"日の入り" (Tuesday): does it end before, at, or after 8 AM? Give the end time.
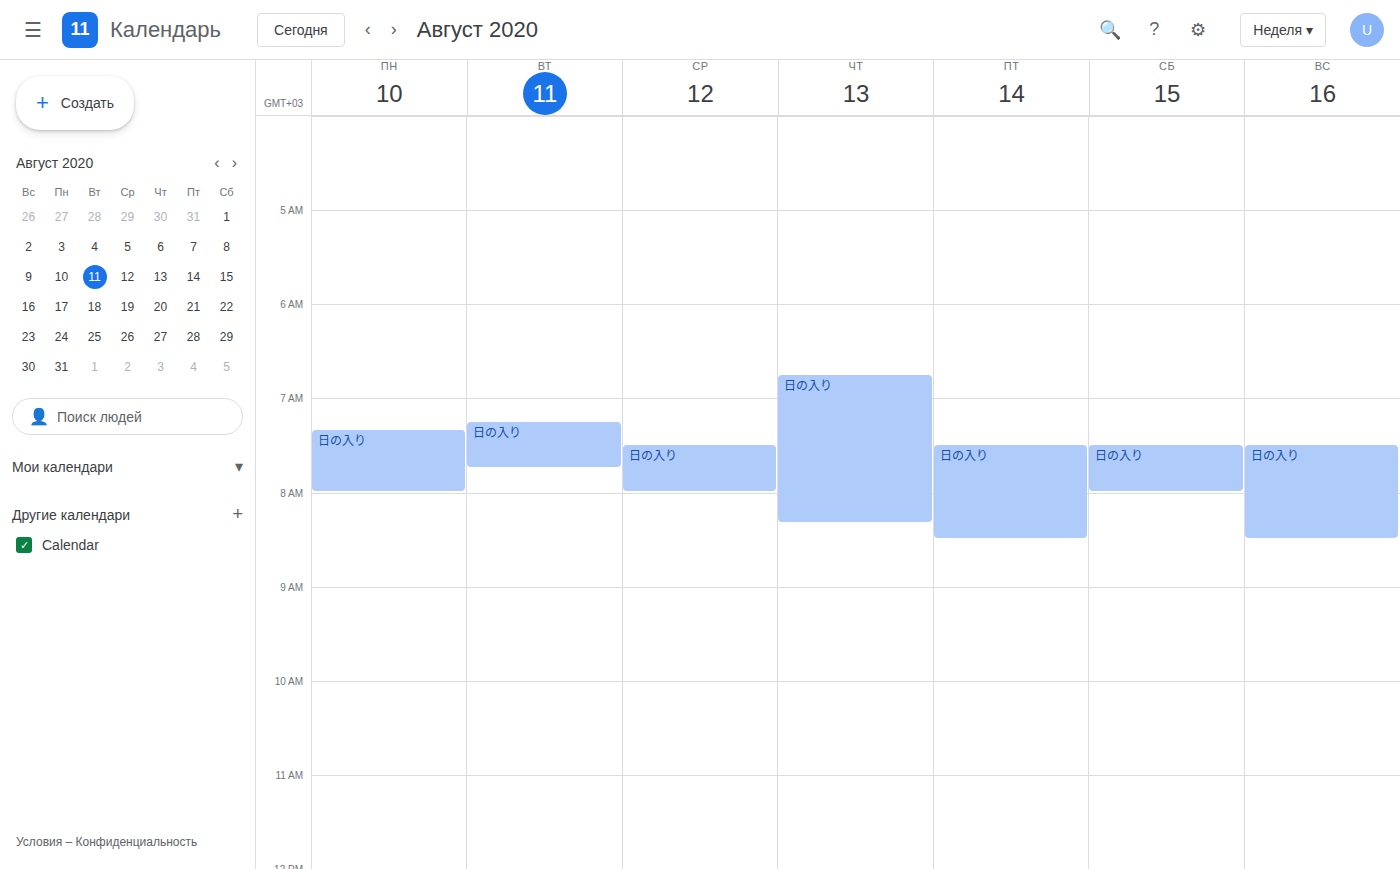
7:45 AM -- before 8 AM, 15 minutes above the 8 AM line.